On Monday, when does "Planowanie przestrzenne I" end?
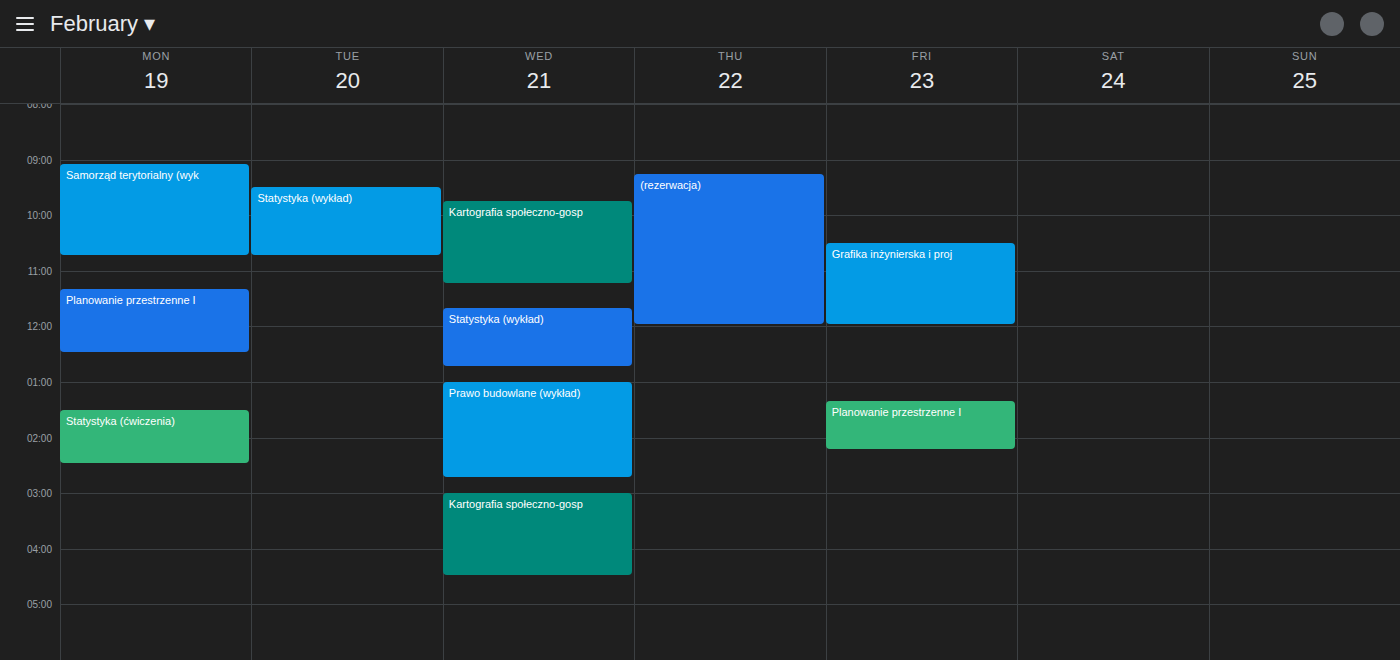
12:30